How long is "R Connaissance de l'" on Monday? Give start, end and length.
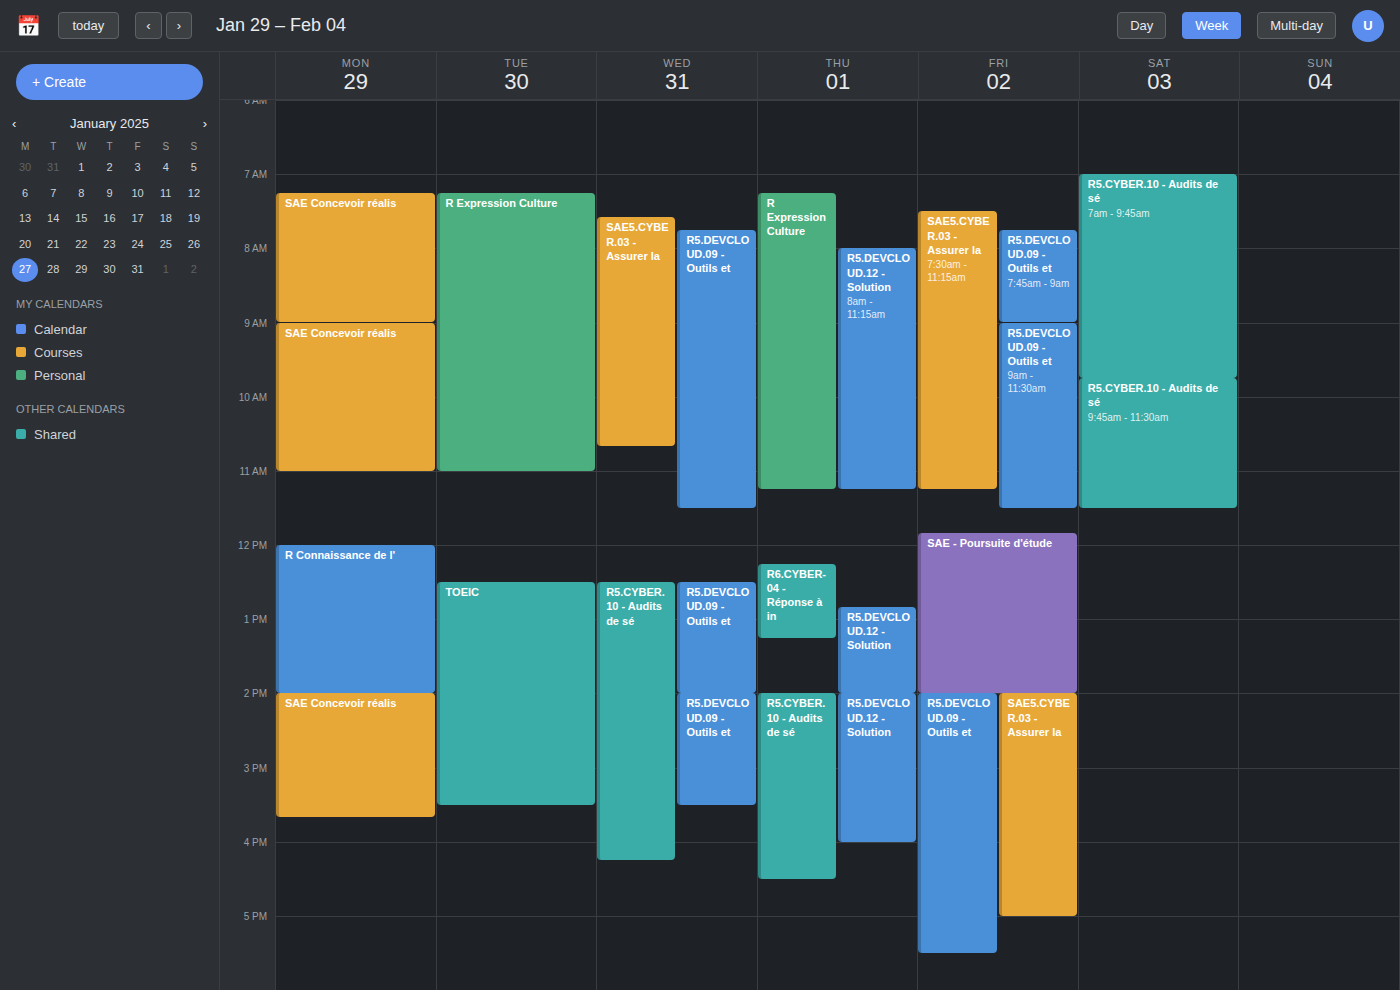
12:00 PM to 2:00 PM, 2 hours